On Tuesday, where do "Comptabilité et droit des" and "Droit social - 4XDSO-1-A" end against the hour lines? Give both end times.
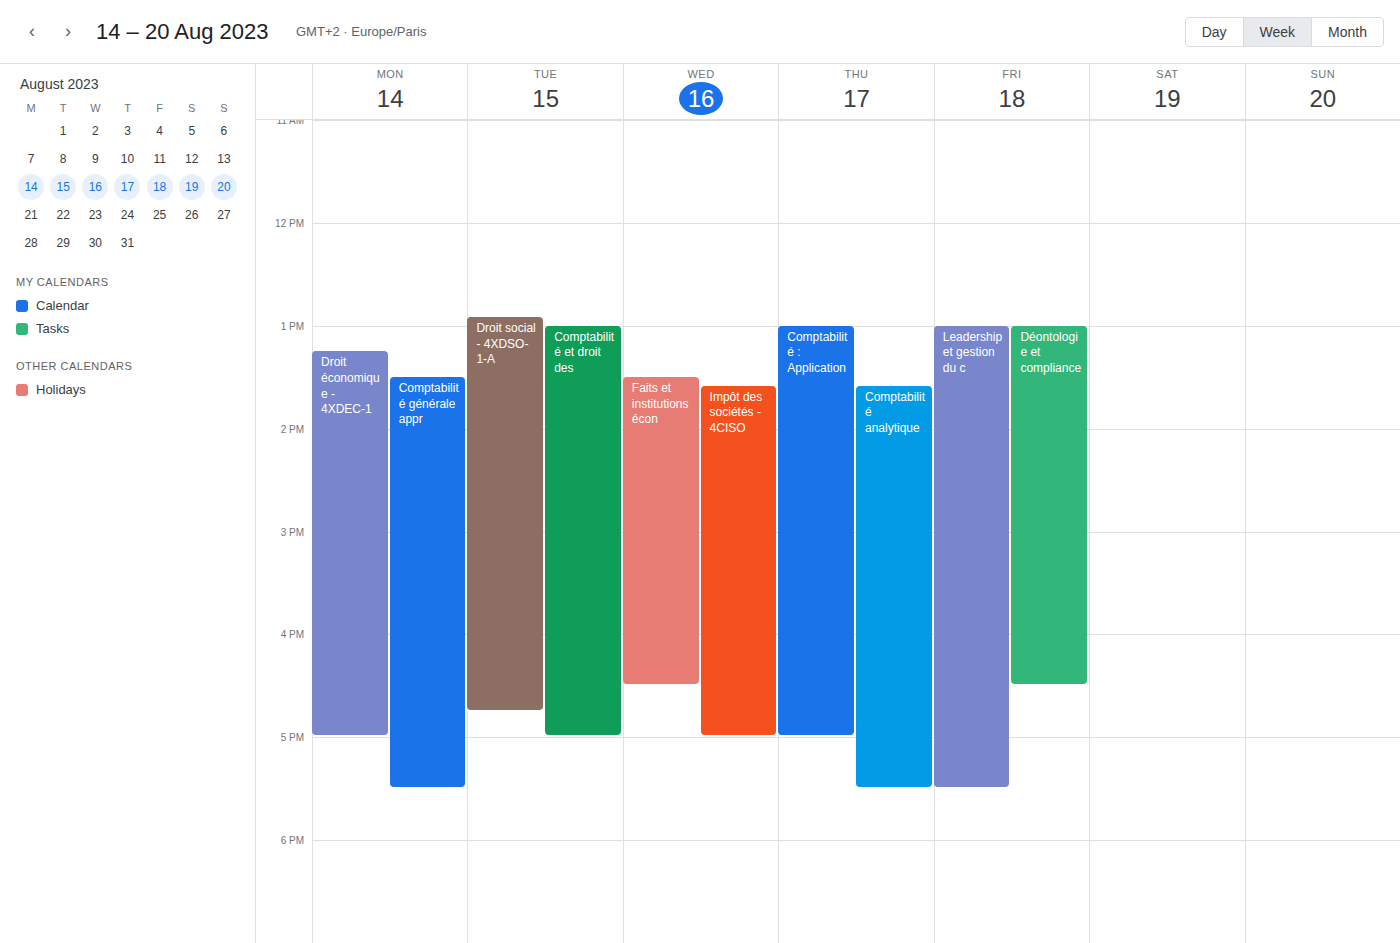
"Comptabilité et droit des": 17:00, exactly on the 17:00 line. "Droit social - 4XDSO-1-A": 16:45, neither: three quarters of the way from the 16:00 line to the 17:00 line.